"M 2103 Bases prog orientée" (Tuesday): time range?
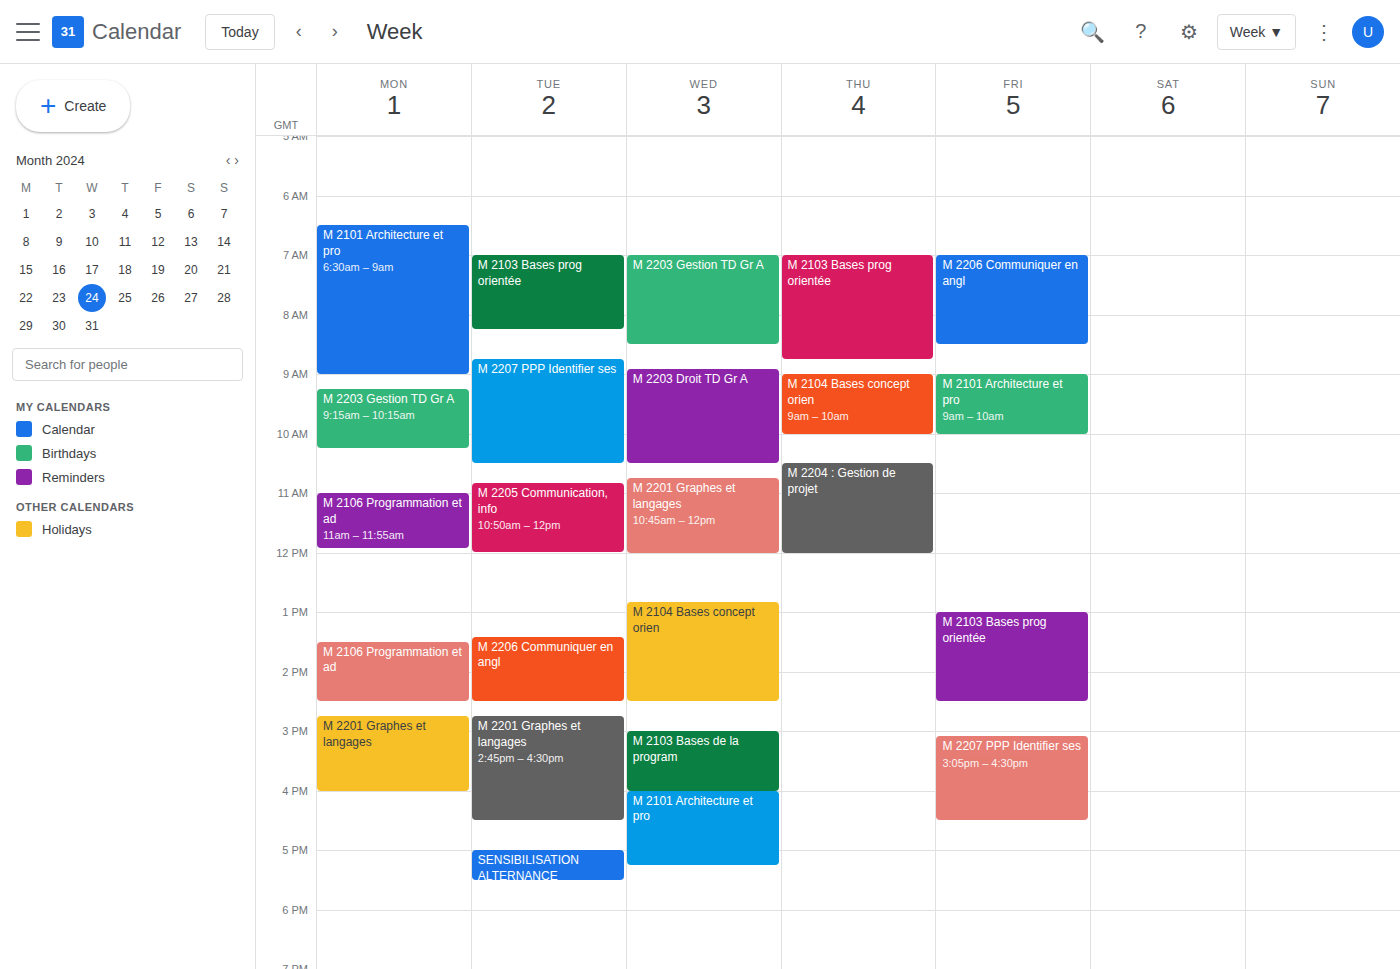
7:00 AM to 8:15 AM